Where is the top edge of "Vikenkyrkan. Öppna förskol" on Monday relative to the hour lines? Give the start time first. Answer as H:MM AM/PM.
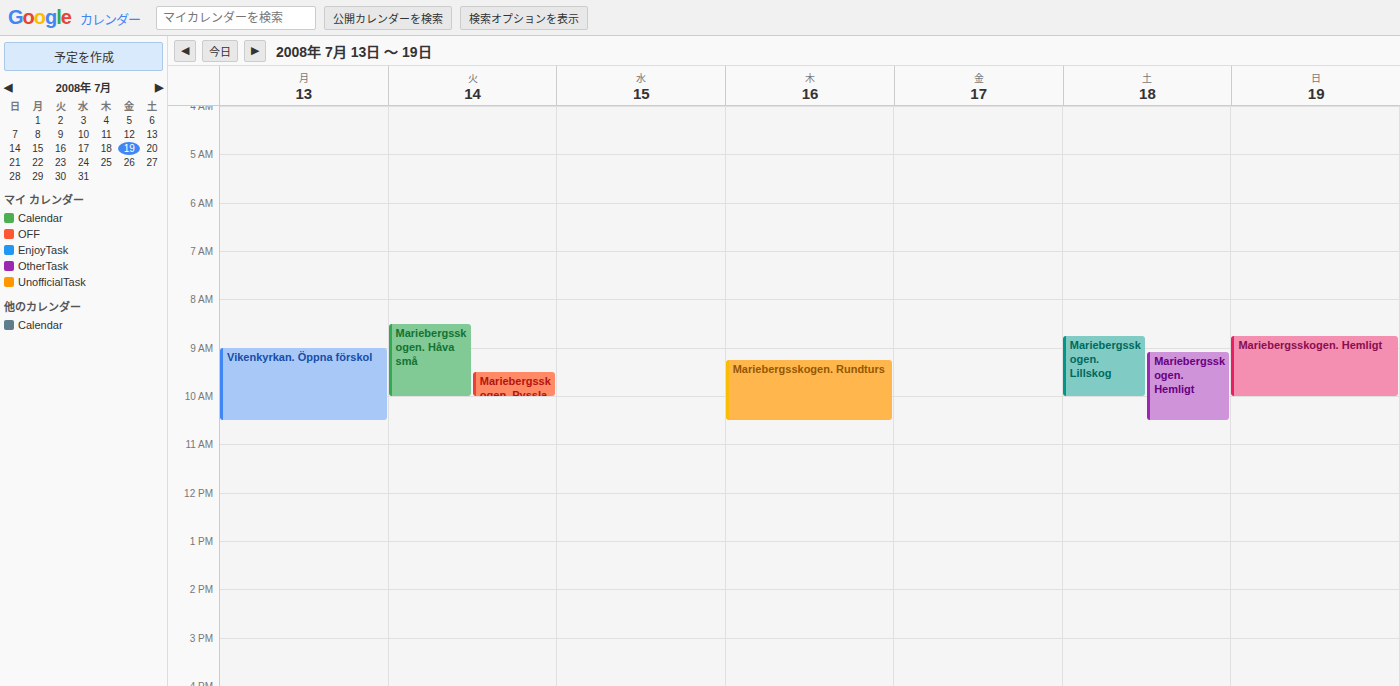
9:00 AM -- exactly on the 9 AM line.